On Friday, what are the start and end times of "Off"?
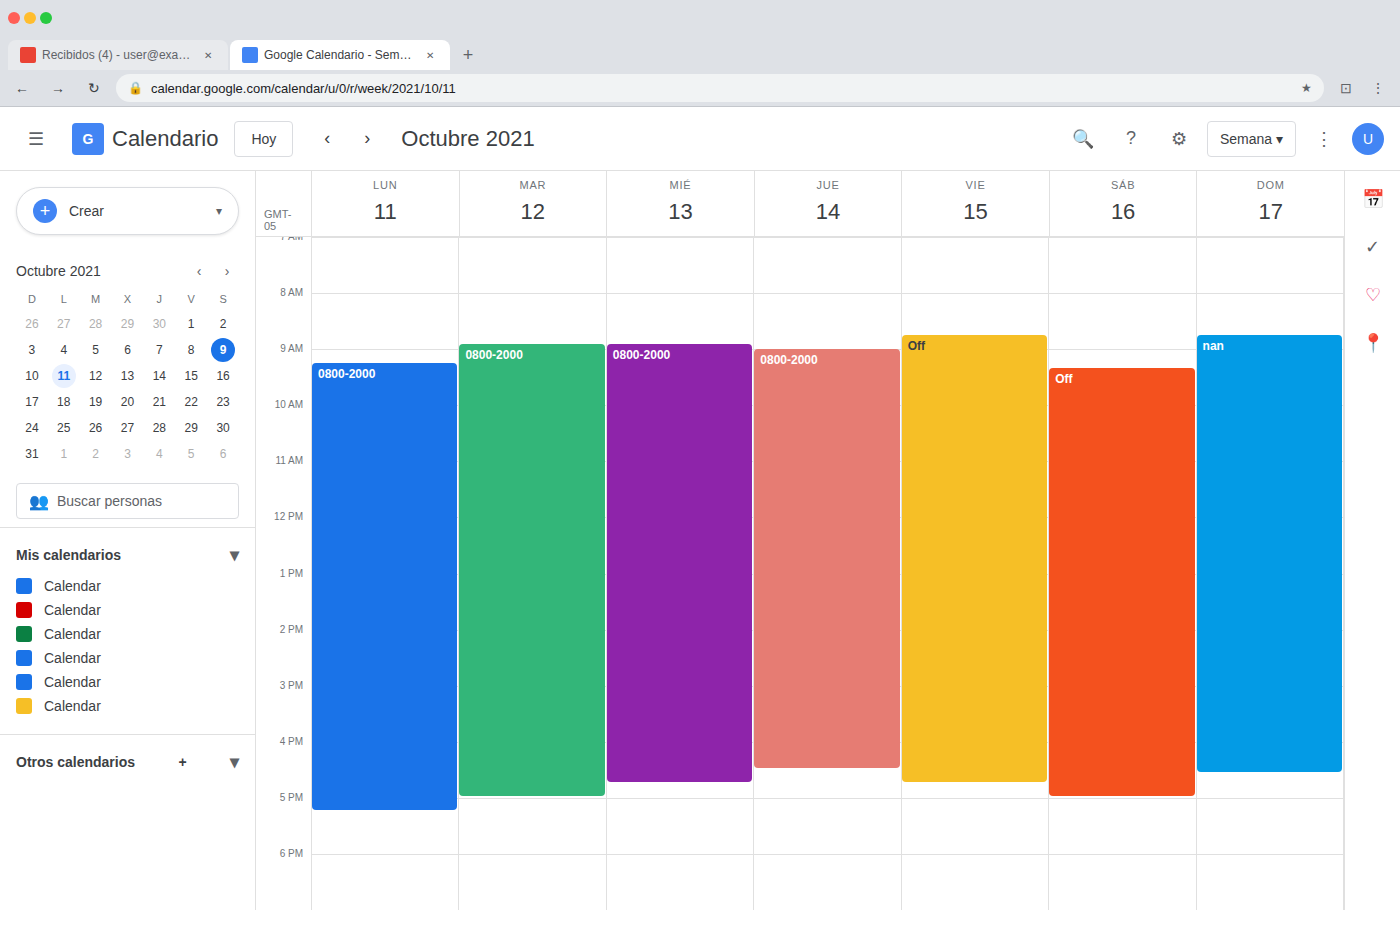
8:45 AM to 4:45 PM